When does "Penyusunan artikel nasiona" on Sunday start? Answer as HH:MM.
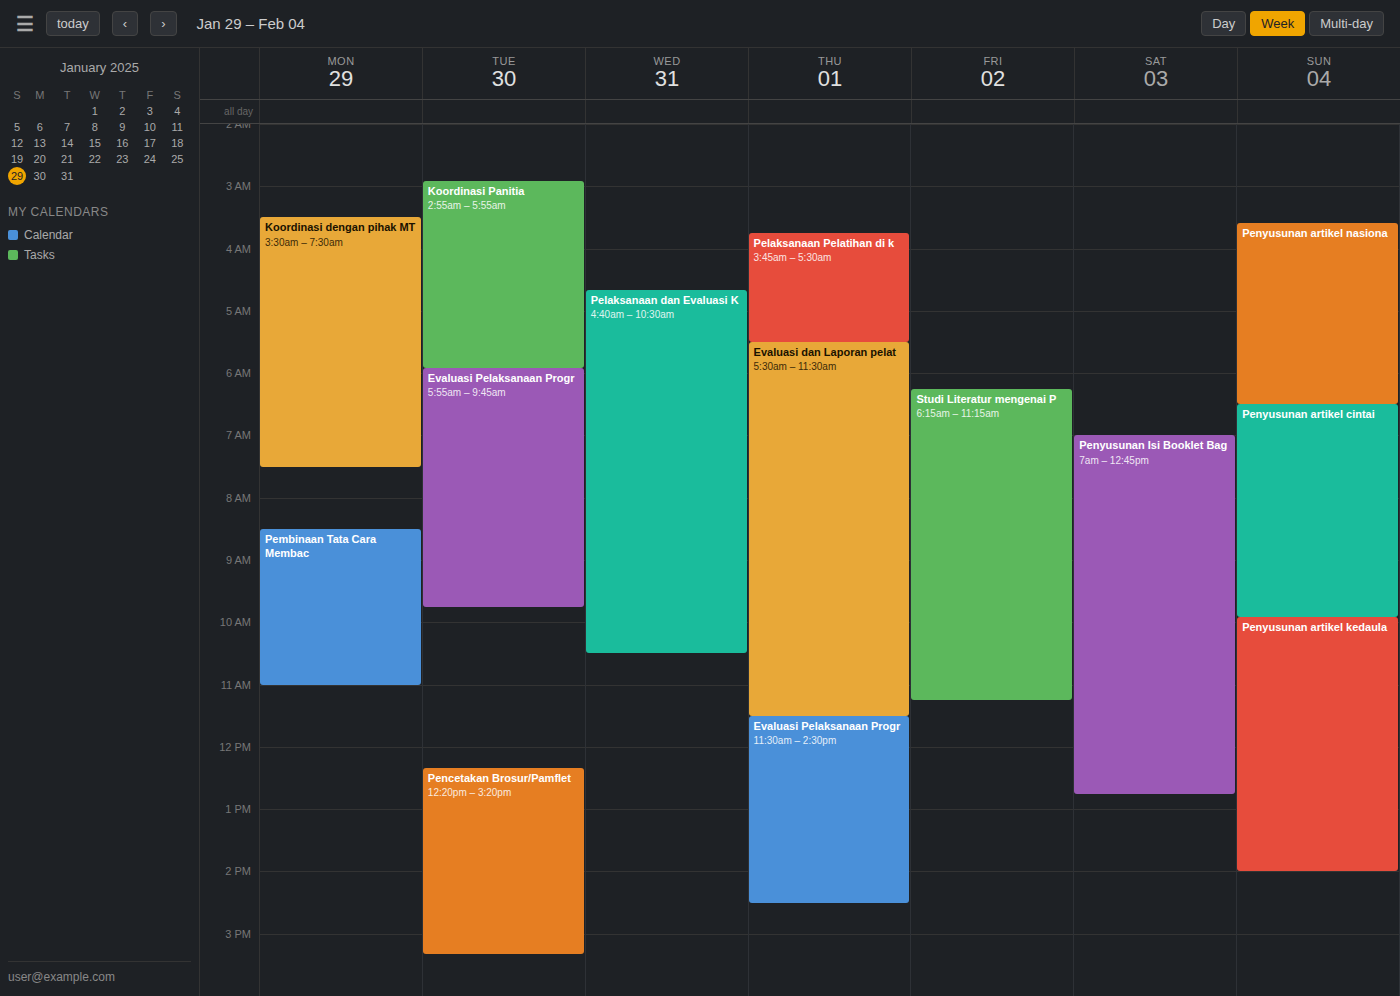
03:35